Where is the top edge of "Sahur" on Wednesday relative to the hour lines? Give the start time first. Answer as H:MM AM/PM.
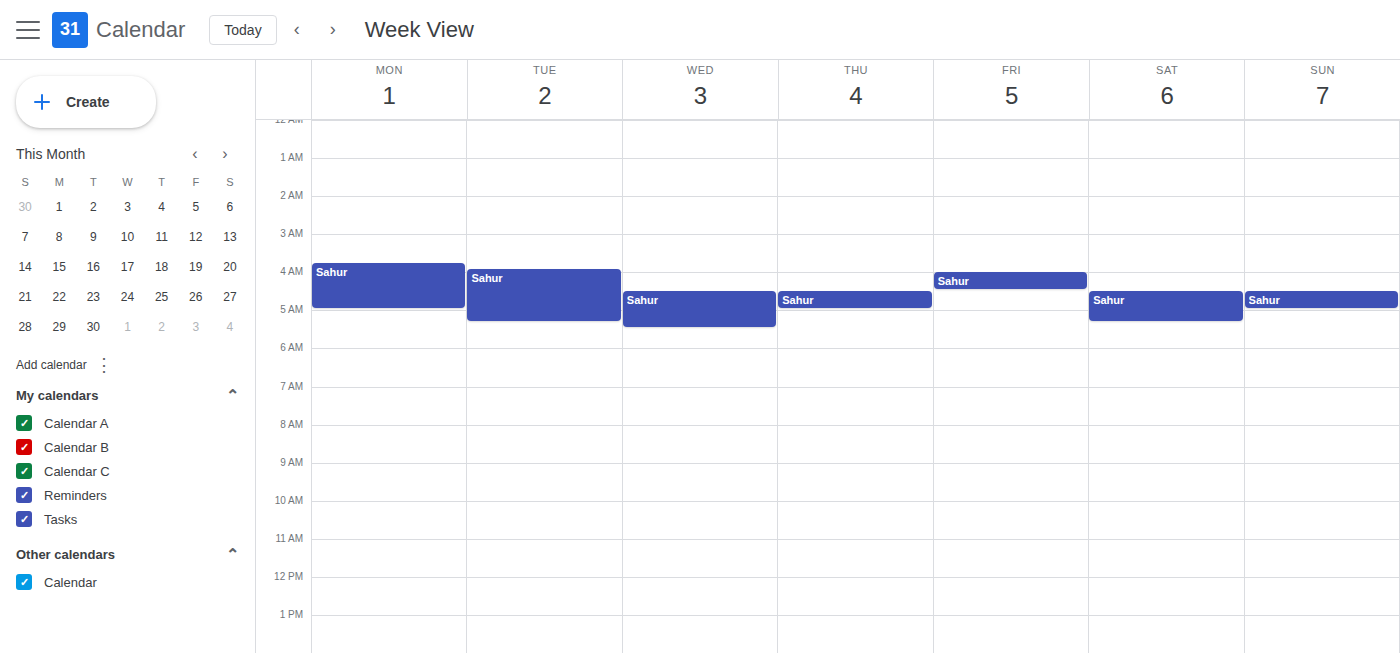
4:30 AM -- halfway between the 4 AM and 5 AM lines.